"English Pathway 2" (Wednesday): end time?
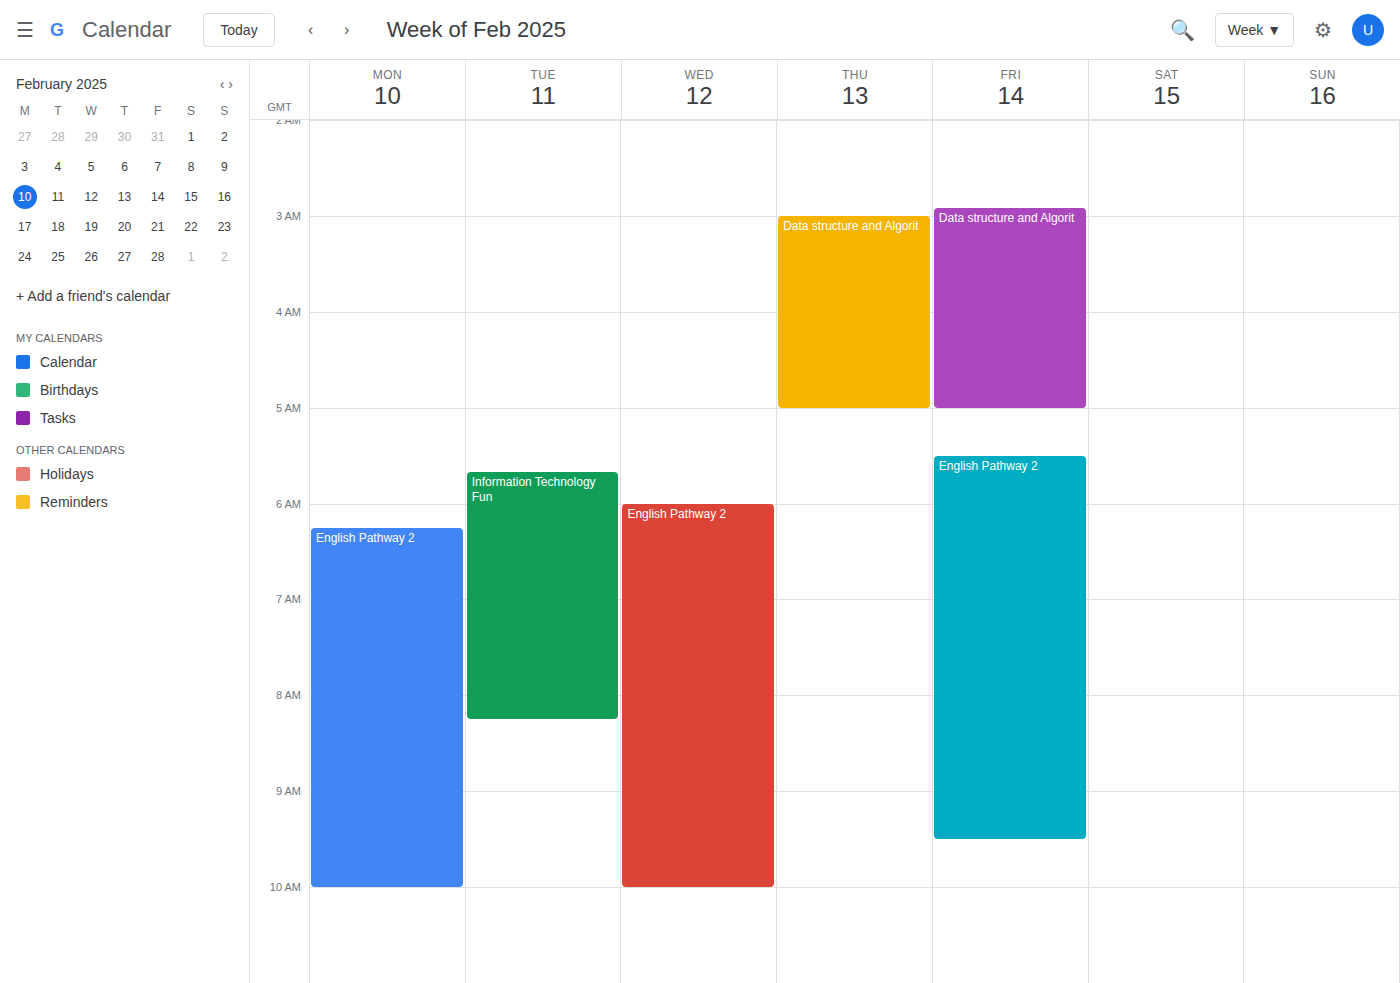
10:00 AM